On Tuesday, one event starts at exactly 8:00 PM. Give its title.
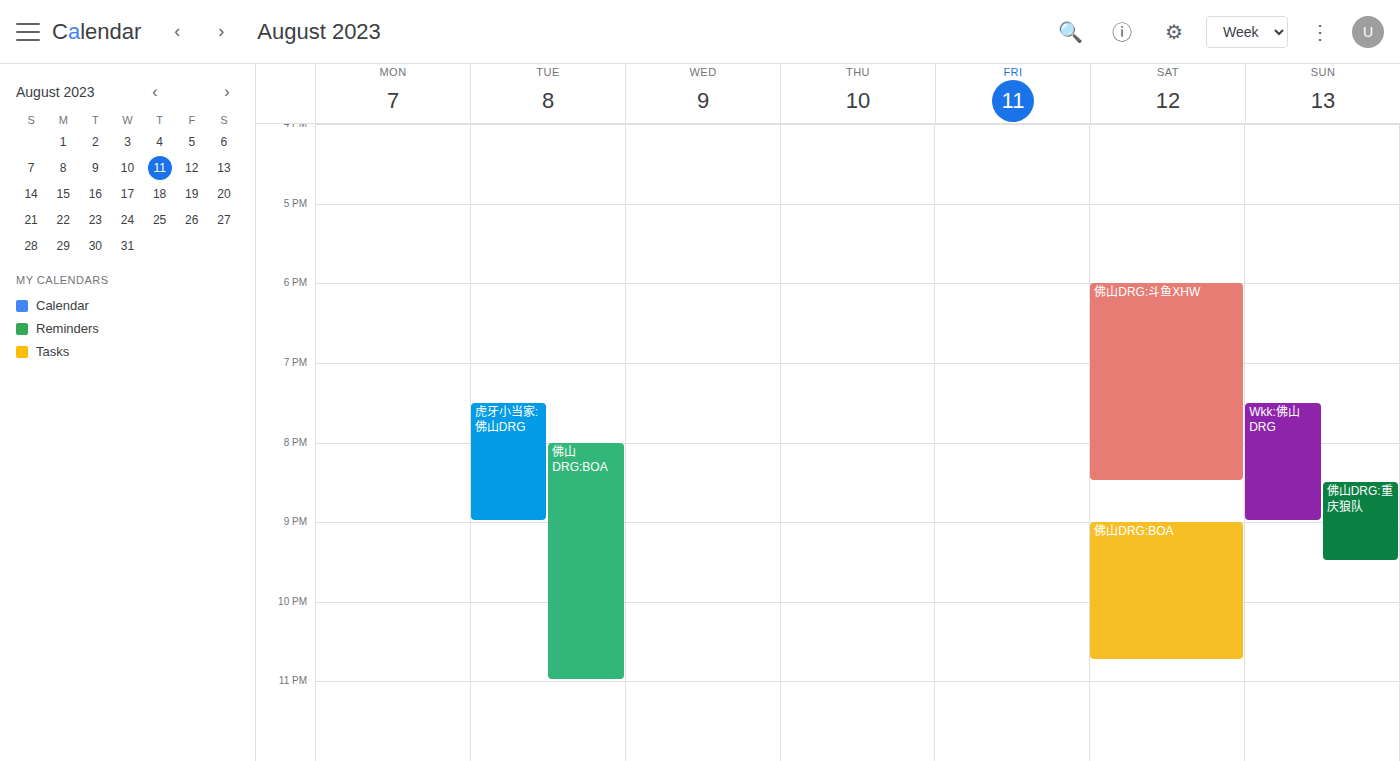
"佛山DRG:BOA"